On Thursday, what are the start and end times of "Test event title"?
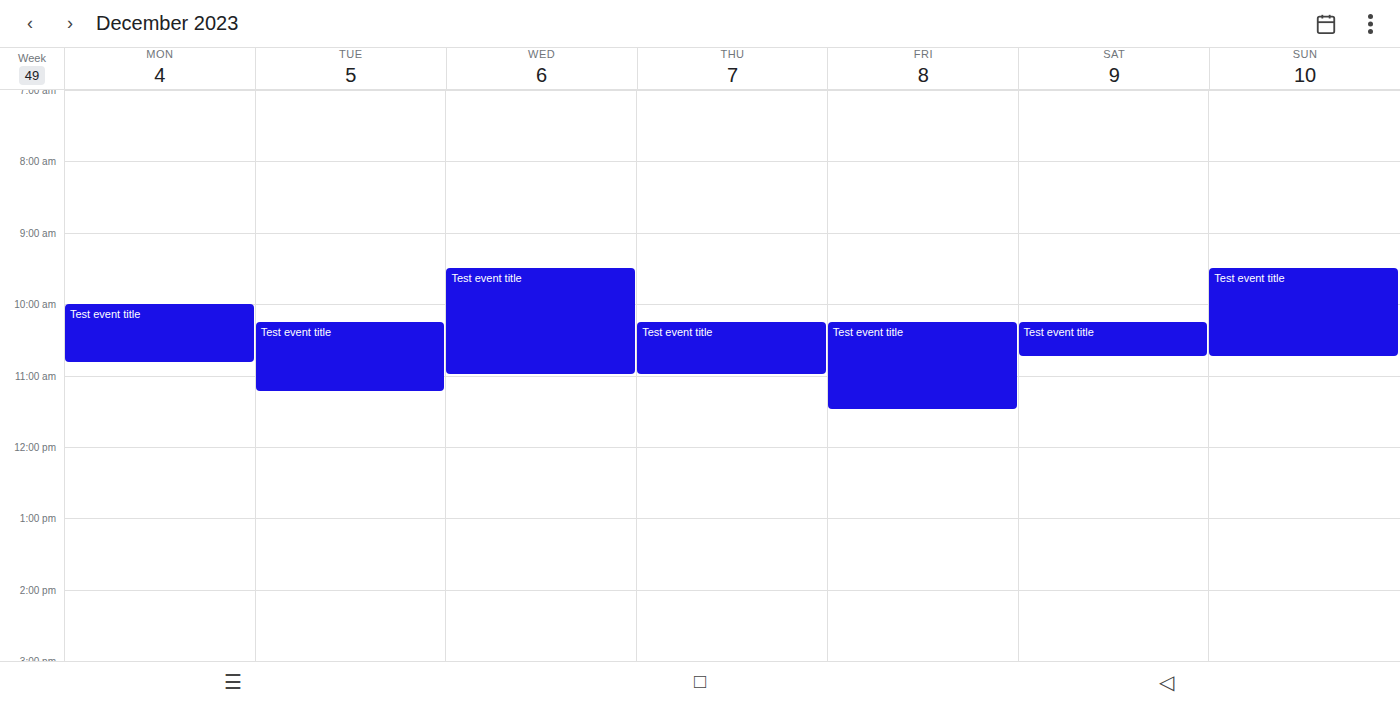
10:15 AM to 11:00 AM